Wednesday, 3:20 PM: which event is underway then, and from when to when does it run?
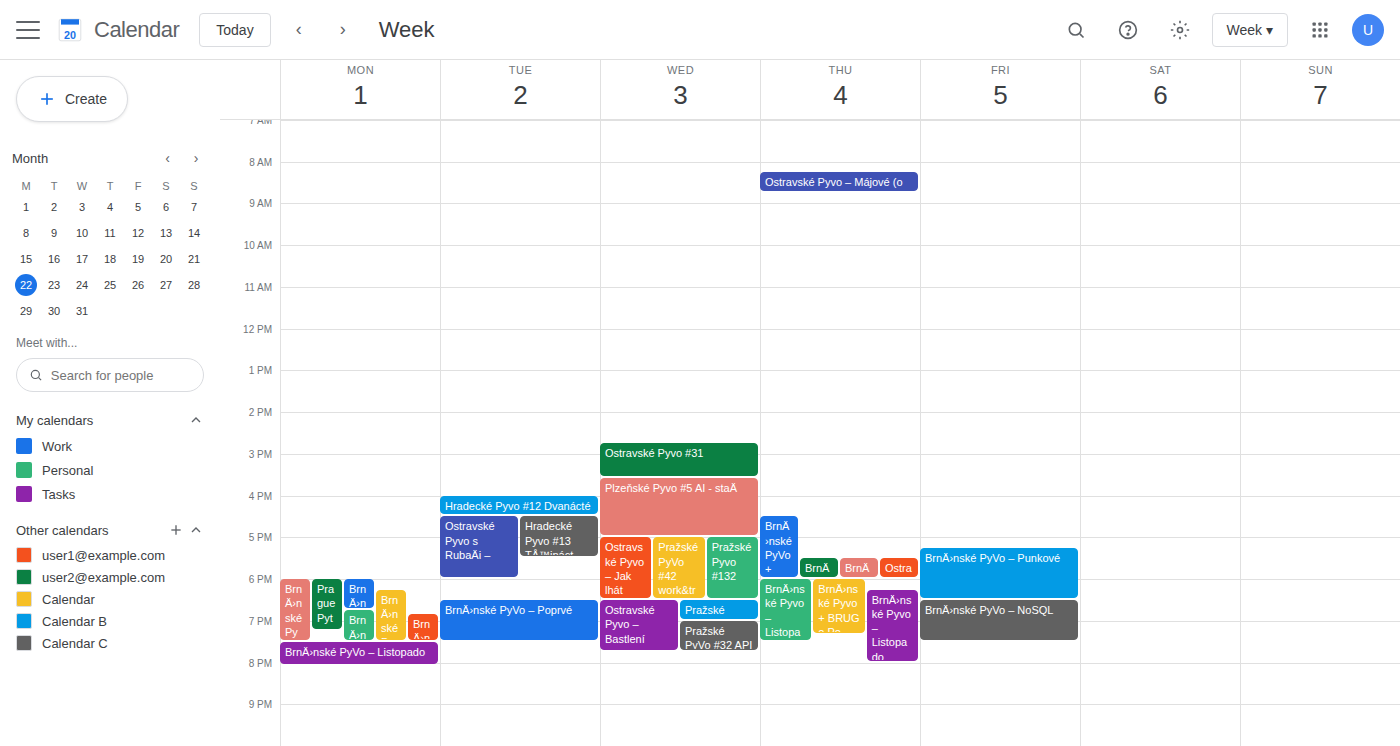
"Ostravské Pyvo #31", 2:45 PM to 3:35 PM